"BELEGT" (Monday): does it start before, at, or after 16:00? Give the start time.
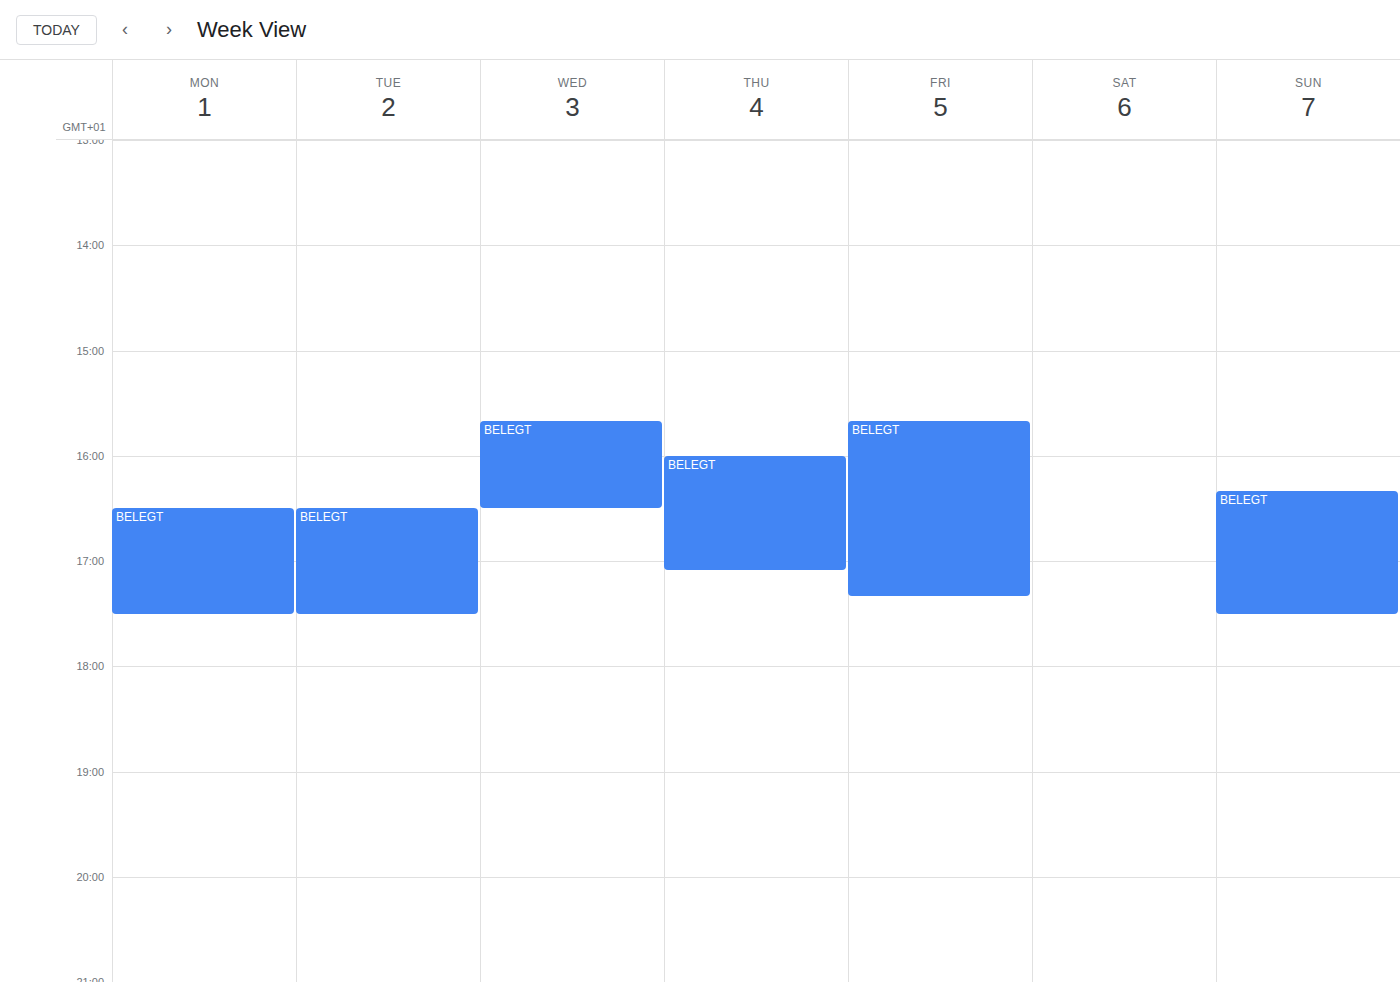
16:30 -- after 16:00, 30 minutes below the 16:00 line.